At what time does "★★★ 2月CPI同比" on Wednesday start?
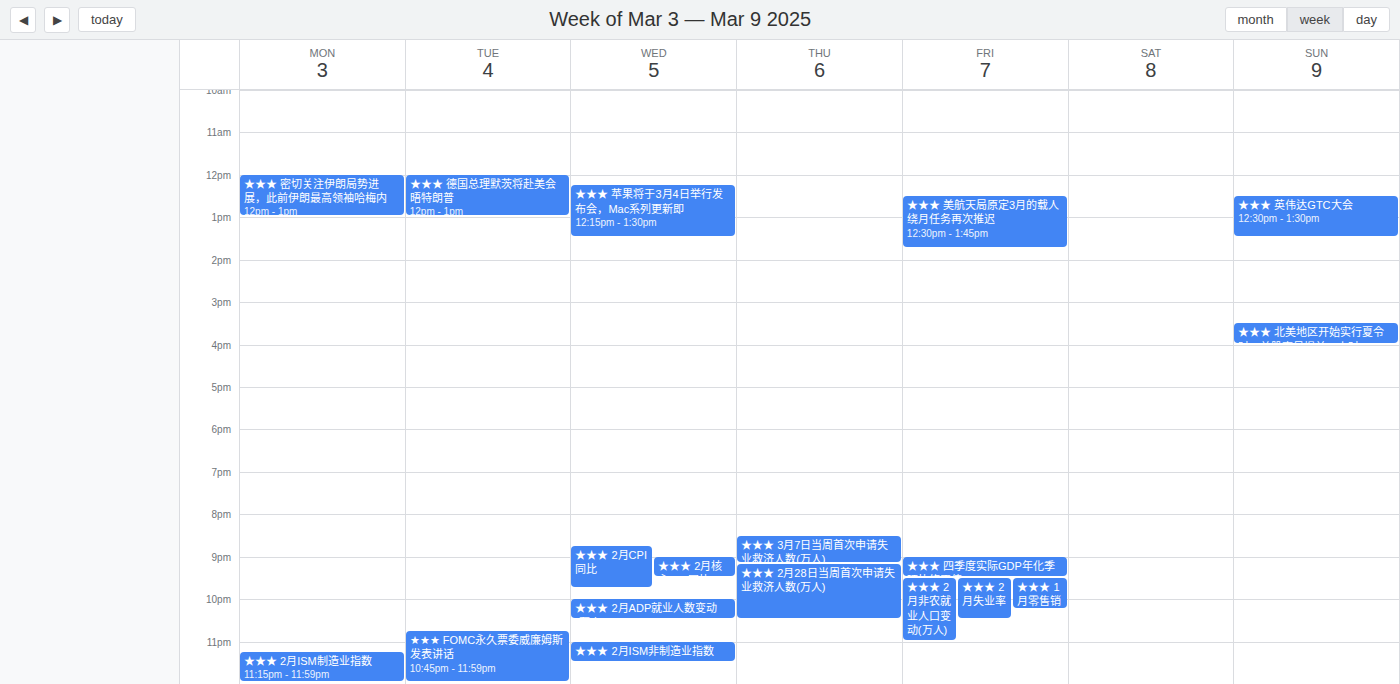
8:45 PM